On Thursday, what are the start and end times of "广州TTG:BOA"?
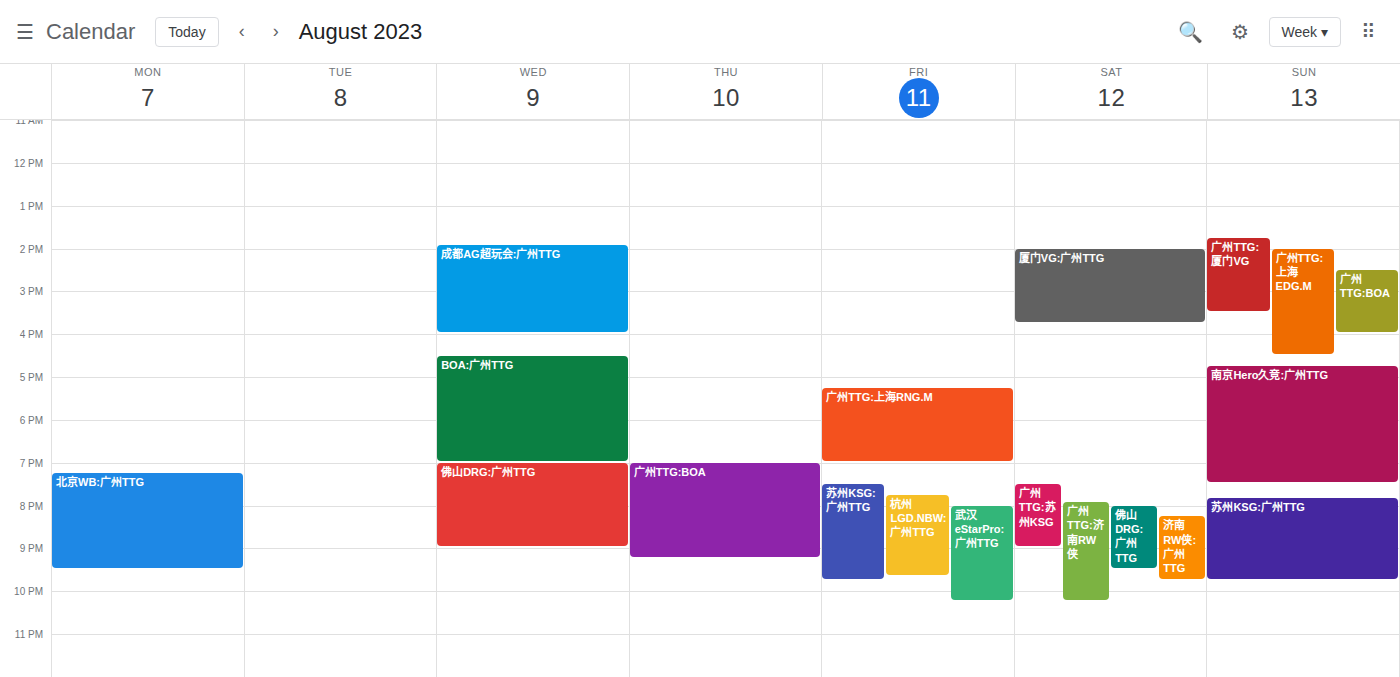
7:00 PM to 9:15 PM